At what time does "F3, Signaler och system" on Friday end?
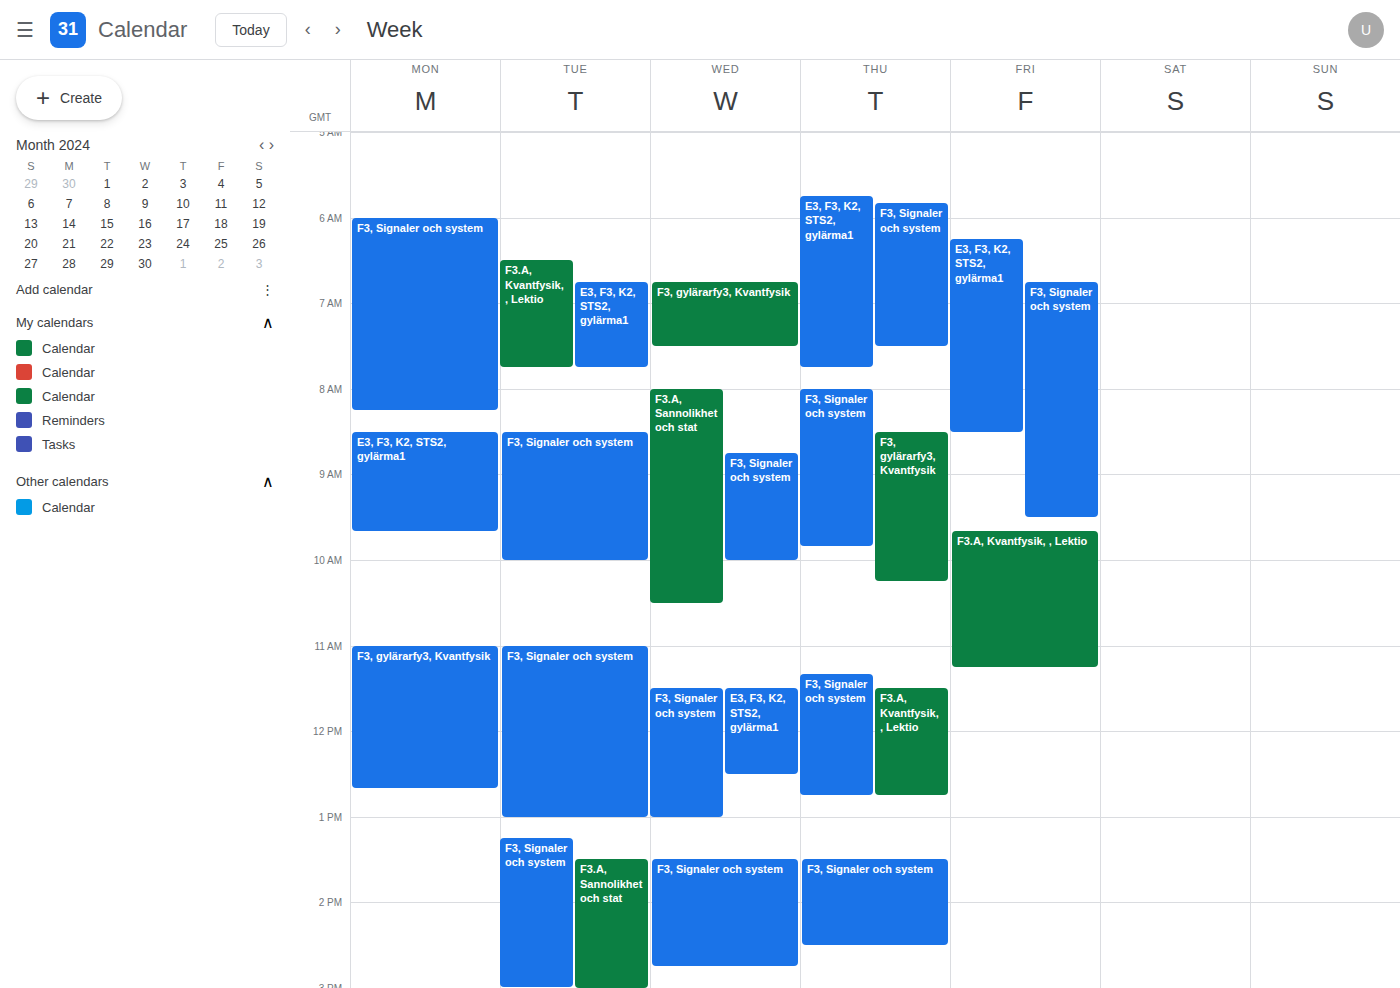
09:30